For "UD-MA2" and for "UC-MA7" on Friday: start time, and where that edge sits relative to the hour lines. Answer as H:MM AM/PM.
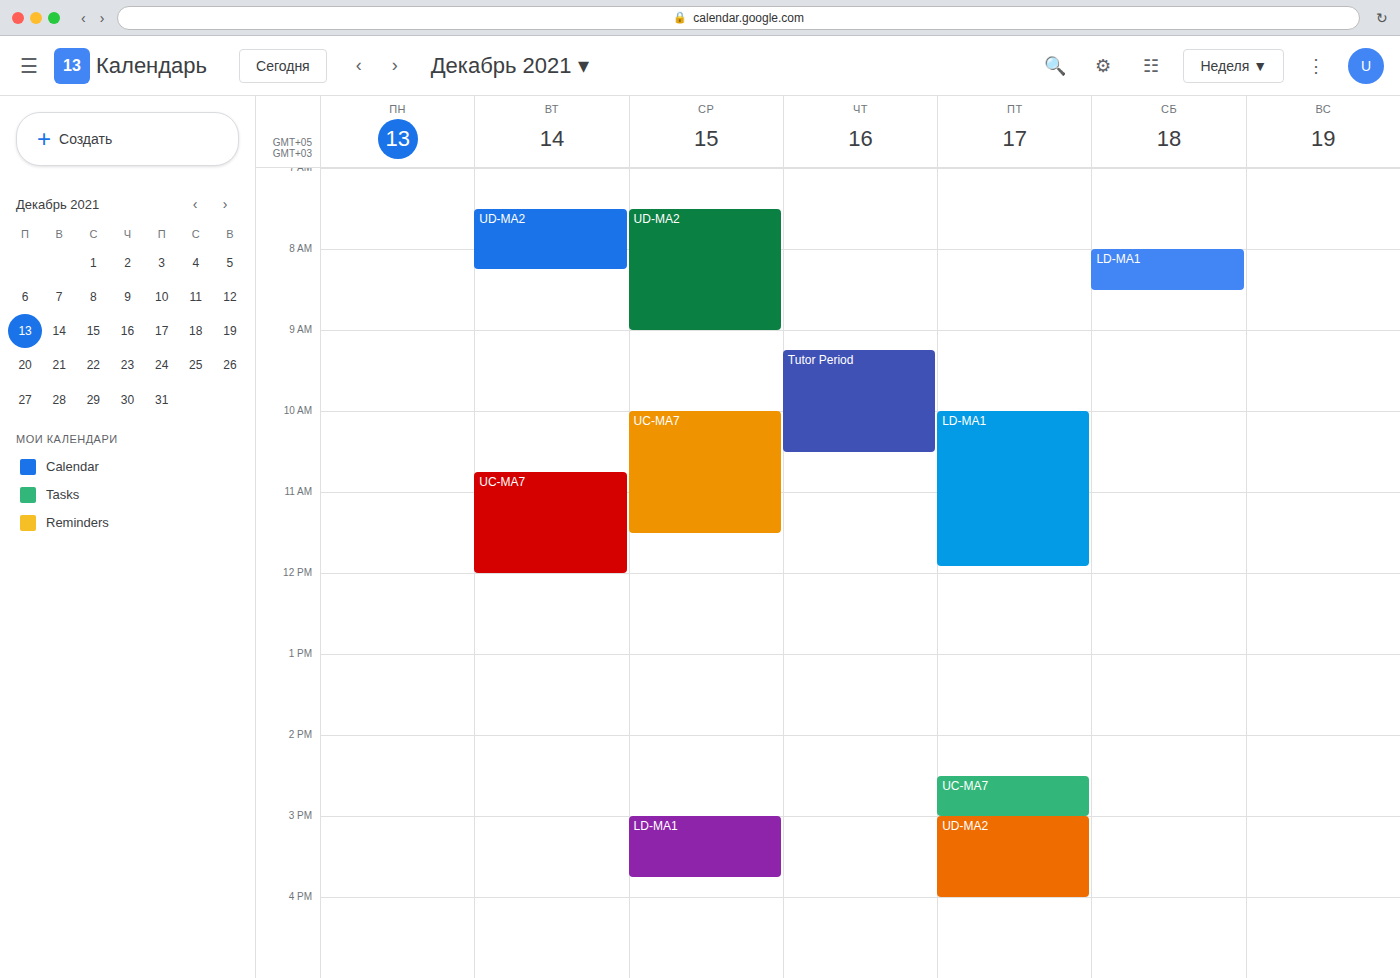
"UD-MA2": 3:00 PM, exactly on the 3 PM line. "UC-MA7": 2:30 PM, halfway between the 2 PM and 3 PM lines.